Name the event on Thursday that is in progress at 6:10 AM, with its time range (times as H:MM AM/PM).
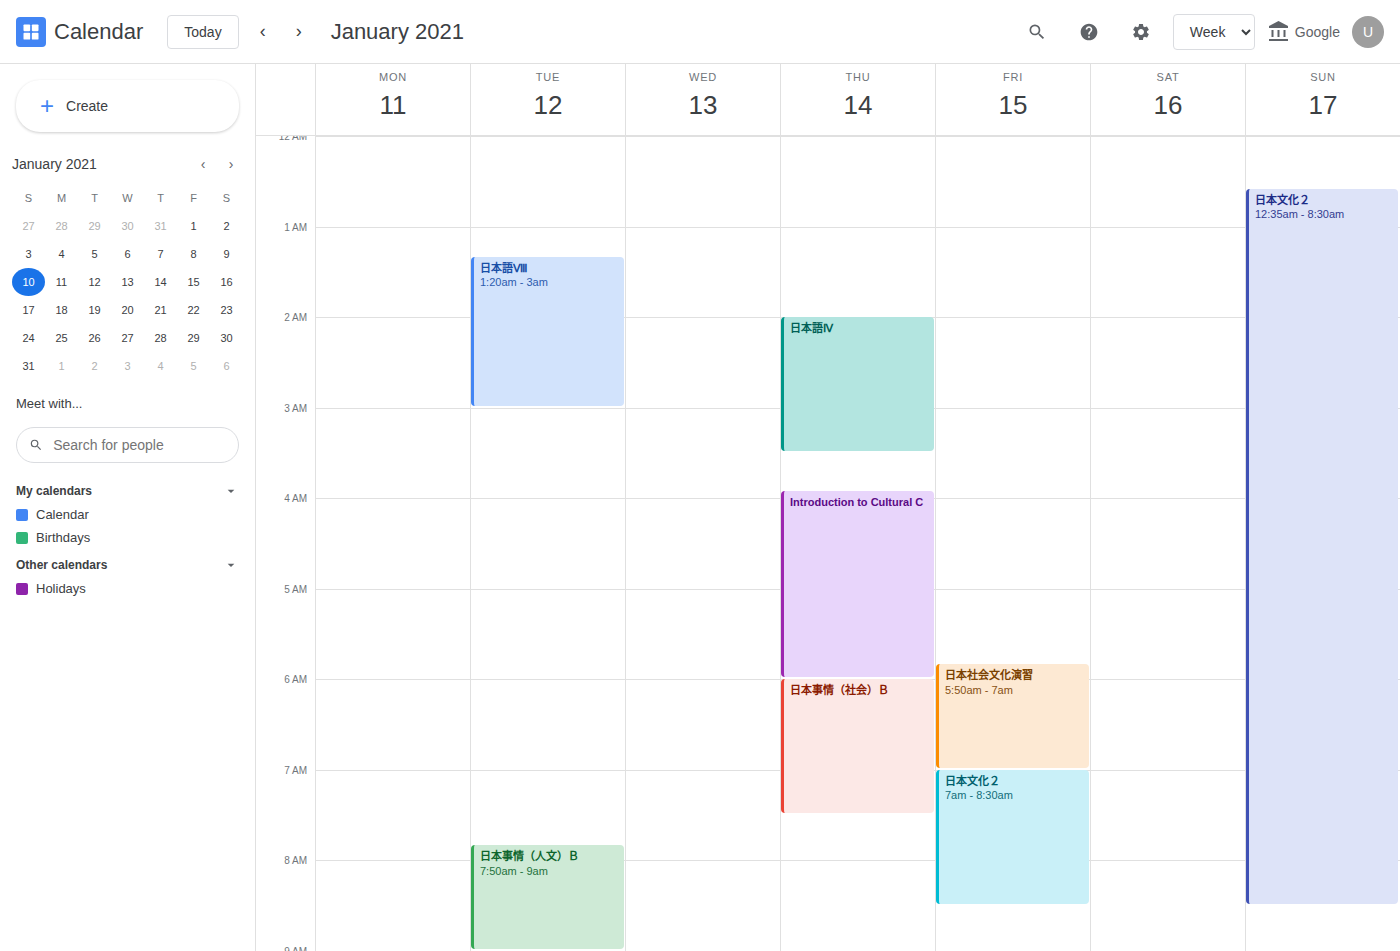
"日本事情（社会）Ｂ", 6:00 AM to 7:30 AM